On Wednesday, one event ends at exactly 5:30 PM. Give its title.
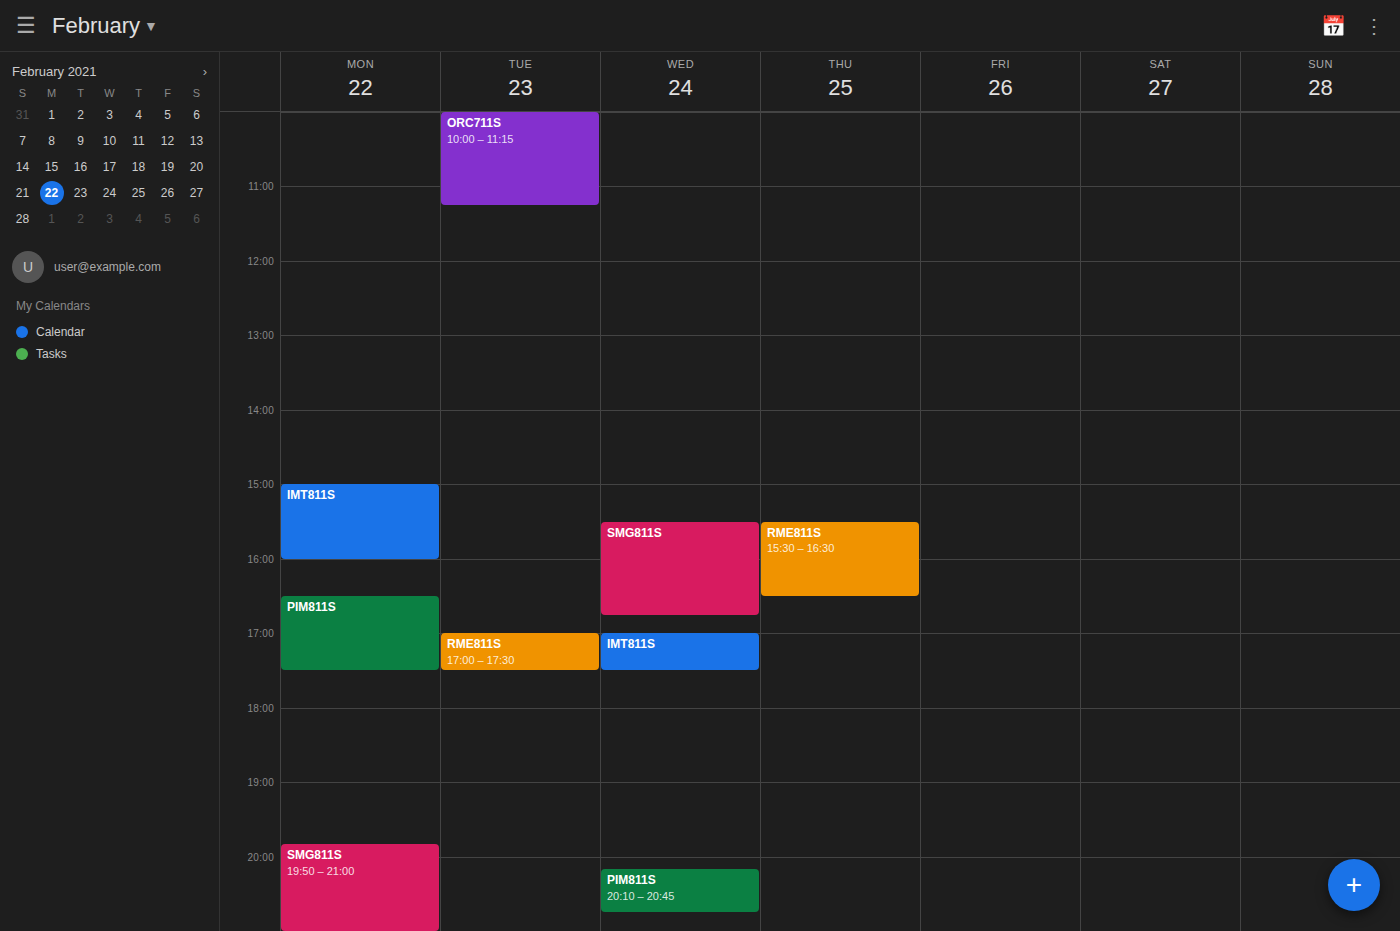
"IMT811S"